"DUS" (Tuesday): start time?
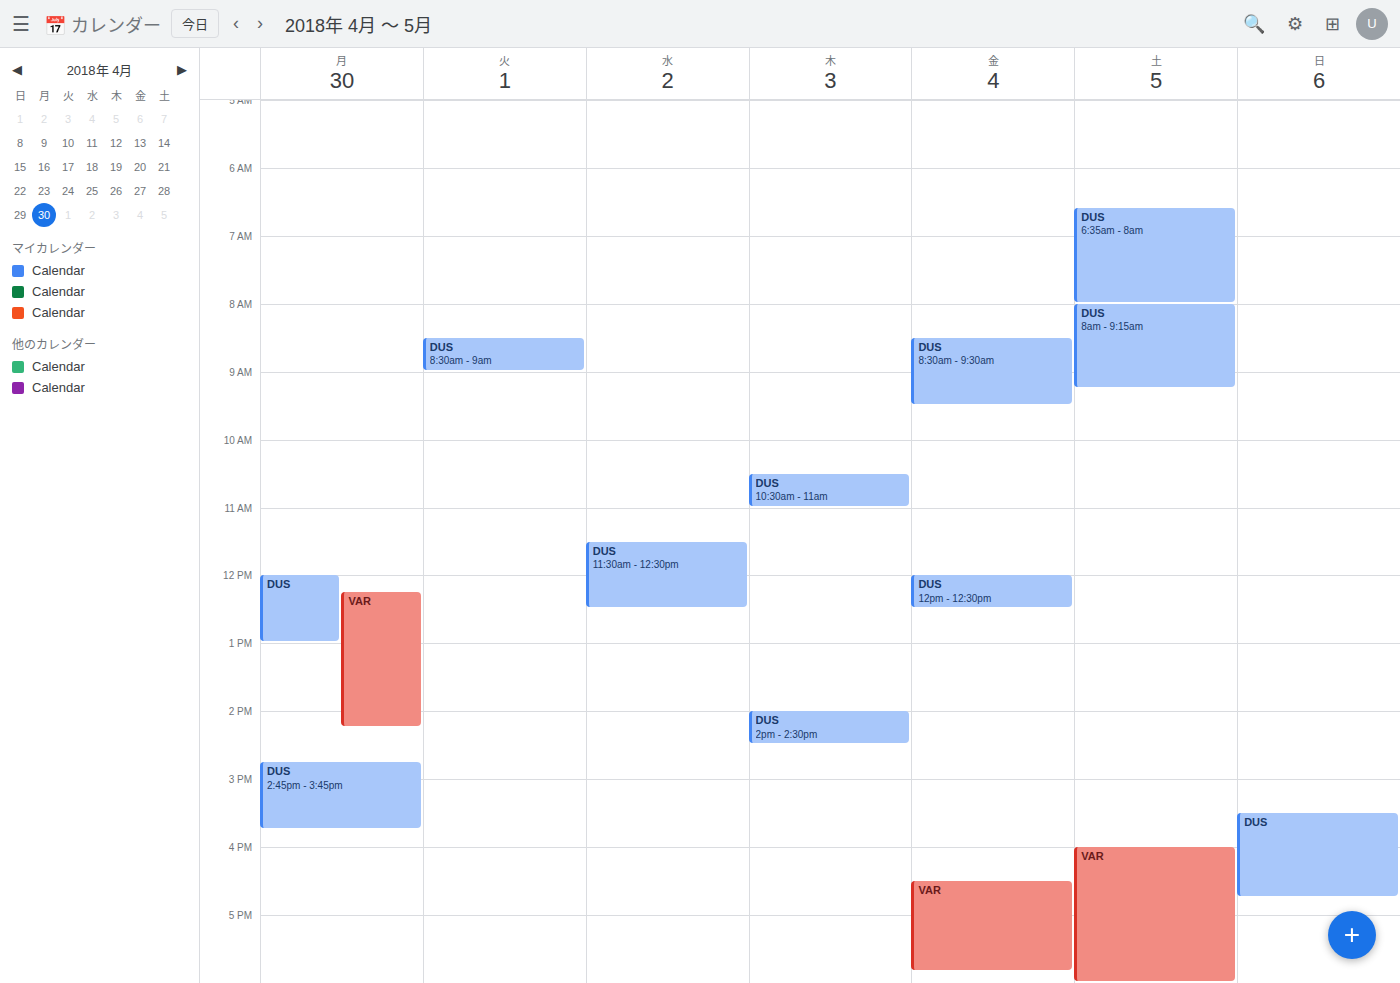
08:30